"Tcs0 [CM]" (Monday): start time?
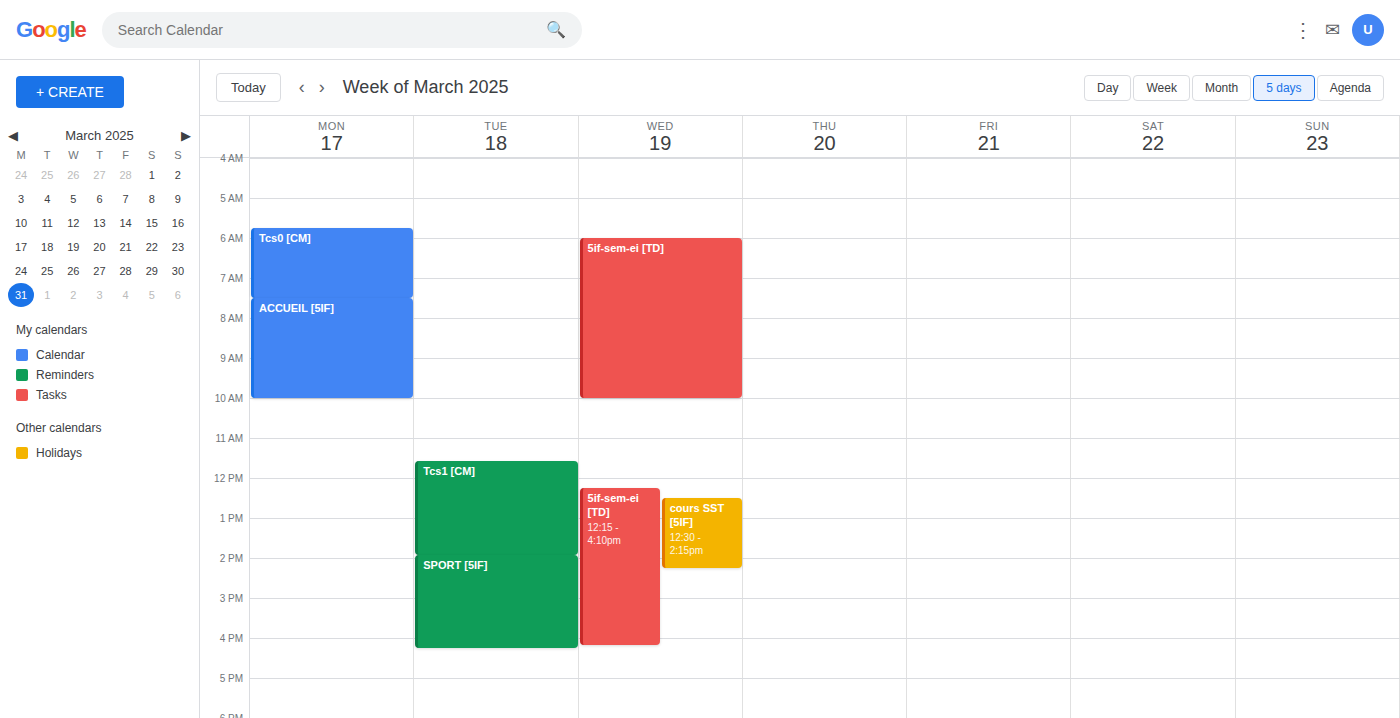
5:45 AM